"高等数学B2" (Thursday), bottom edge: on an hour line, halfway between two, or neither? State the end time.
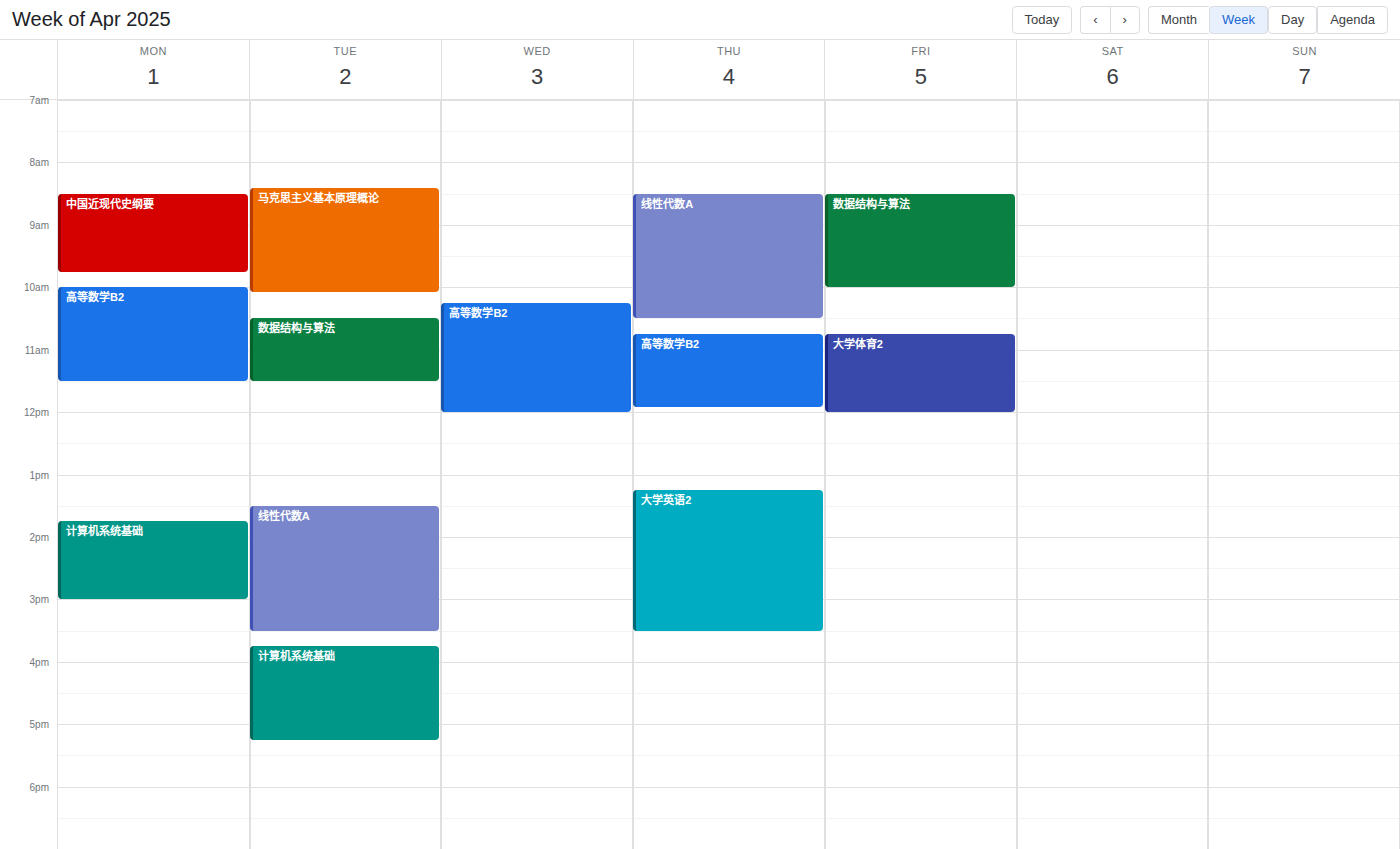
11:55 AM -- neither: 55 minutes below the 11 AM line and 5 minutes above the 12 PM line.